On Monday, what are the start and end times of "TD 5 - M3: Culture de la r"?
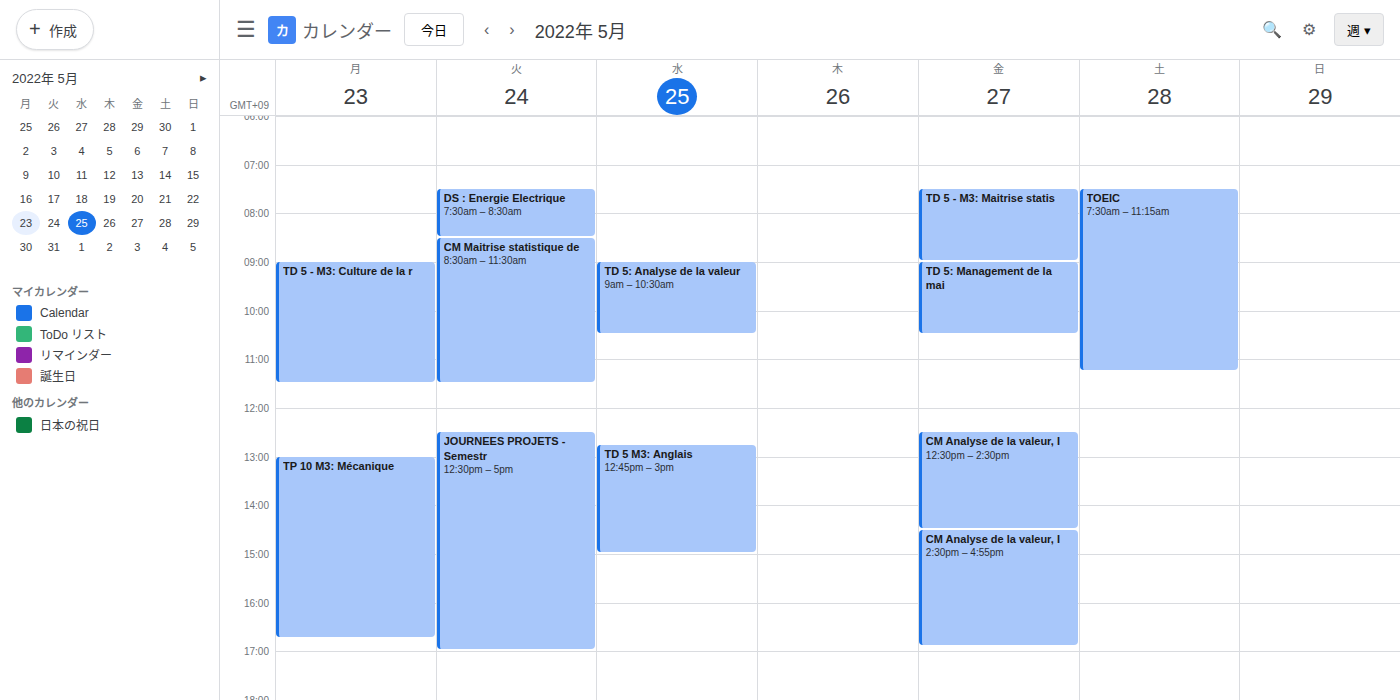
9:00 AM to 11:30 AM